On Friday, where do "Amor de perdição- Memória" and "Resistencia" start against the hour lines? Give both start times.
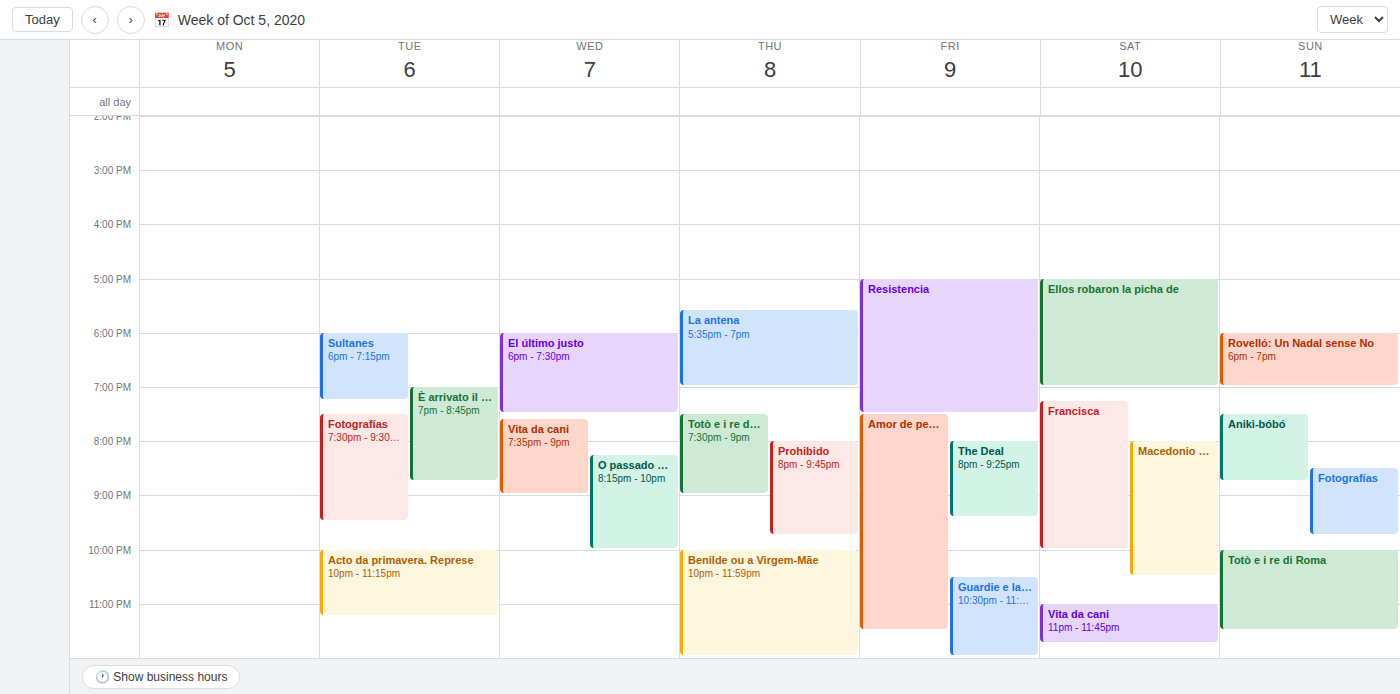
"Amor de perdição- Memória": 7:30 PM, halfway between the 7 PM and 8 PM lines. "Resistencia": 5:00 PM, exactly on the 5 PM line.